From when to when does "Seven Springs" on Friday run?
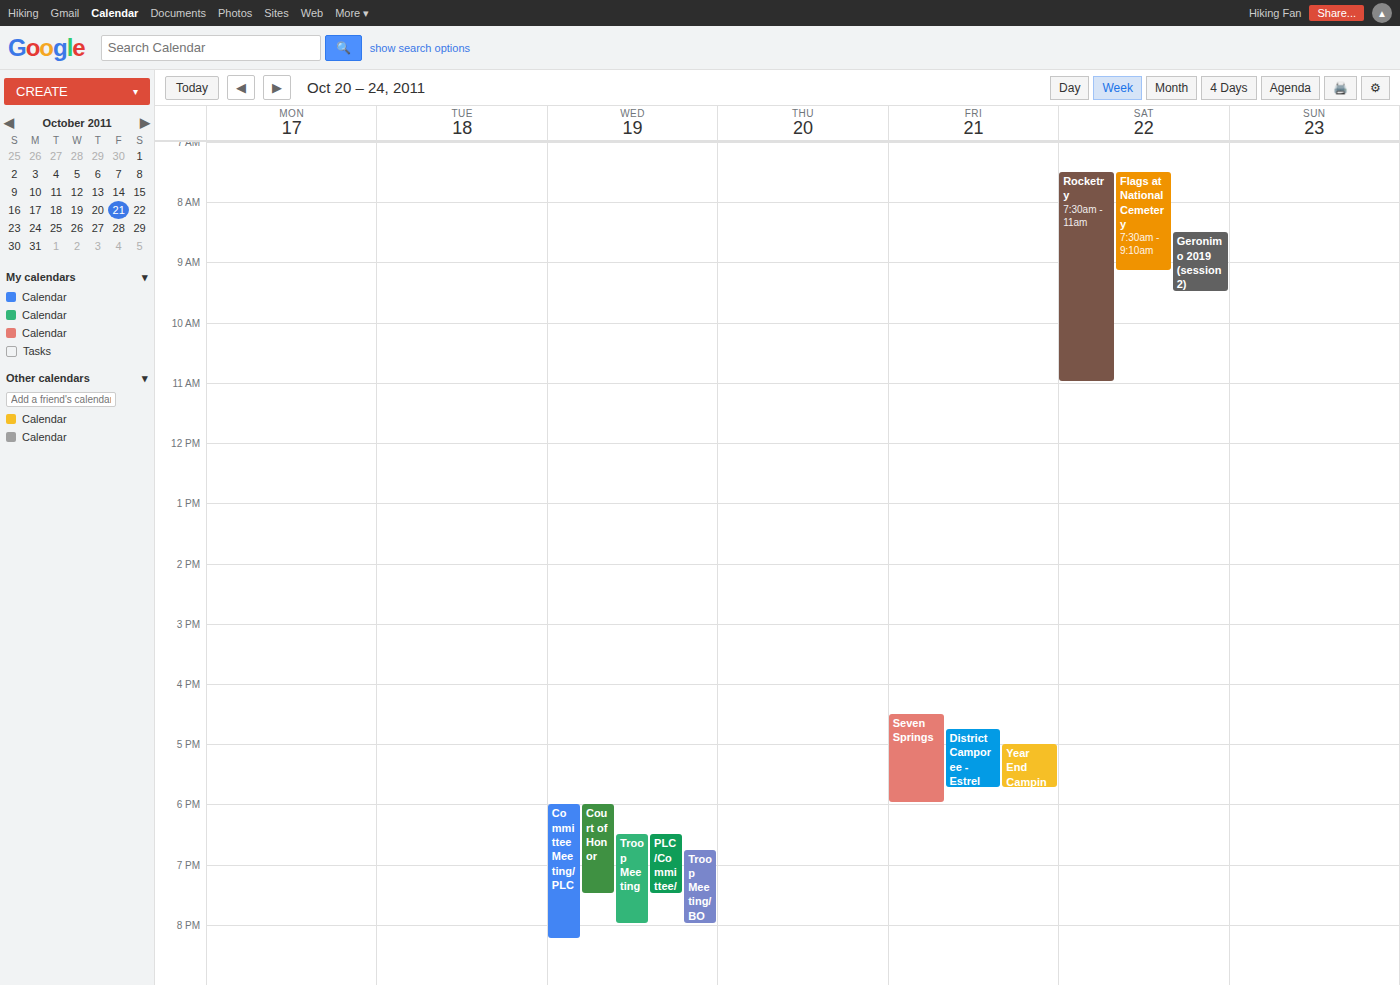
4:30 PM to 6:00 PM